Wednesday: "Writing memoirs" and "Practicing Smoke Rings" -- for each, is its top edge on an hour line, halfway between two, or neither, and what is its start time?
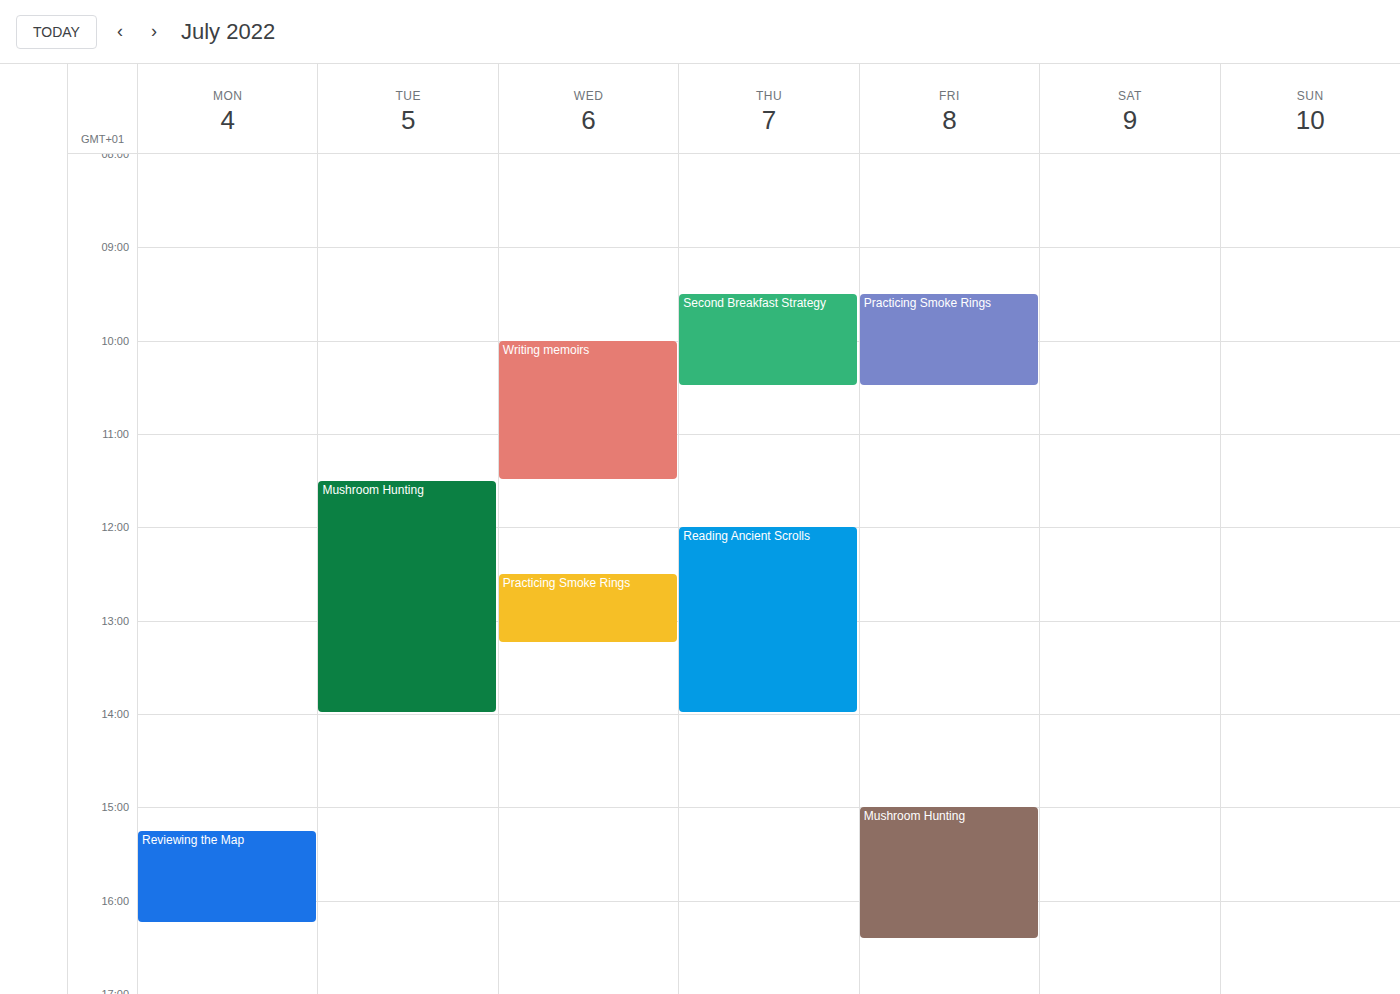
"Writing memoirs": 10:00 AM, exactly on the 10 AM line. "Practicing Smoke Rings": 12:30 PM, halfway between the 12 PM and 1 PM lines.